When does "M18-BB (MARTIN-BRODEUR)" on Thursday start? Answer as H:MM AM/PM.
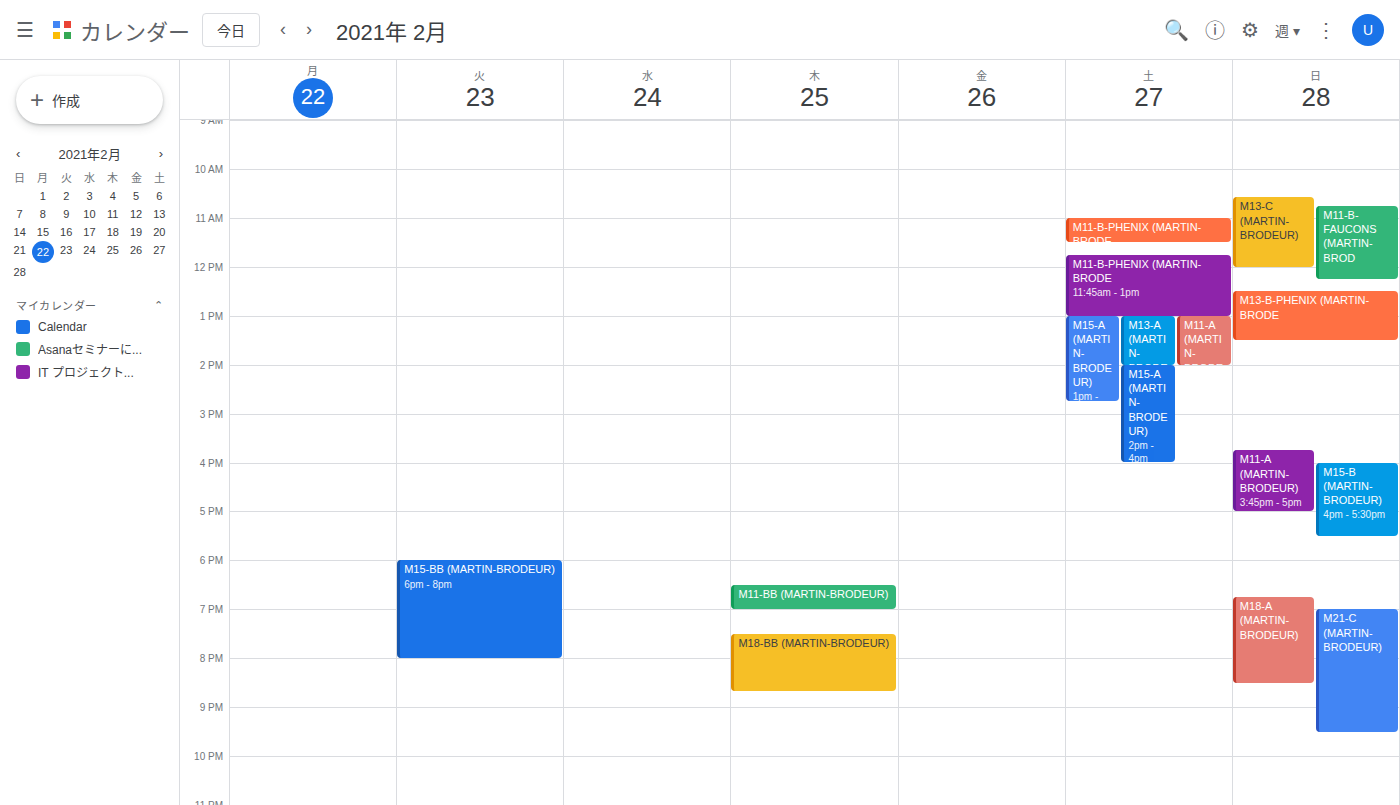
7:30 PM